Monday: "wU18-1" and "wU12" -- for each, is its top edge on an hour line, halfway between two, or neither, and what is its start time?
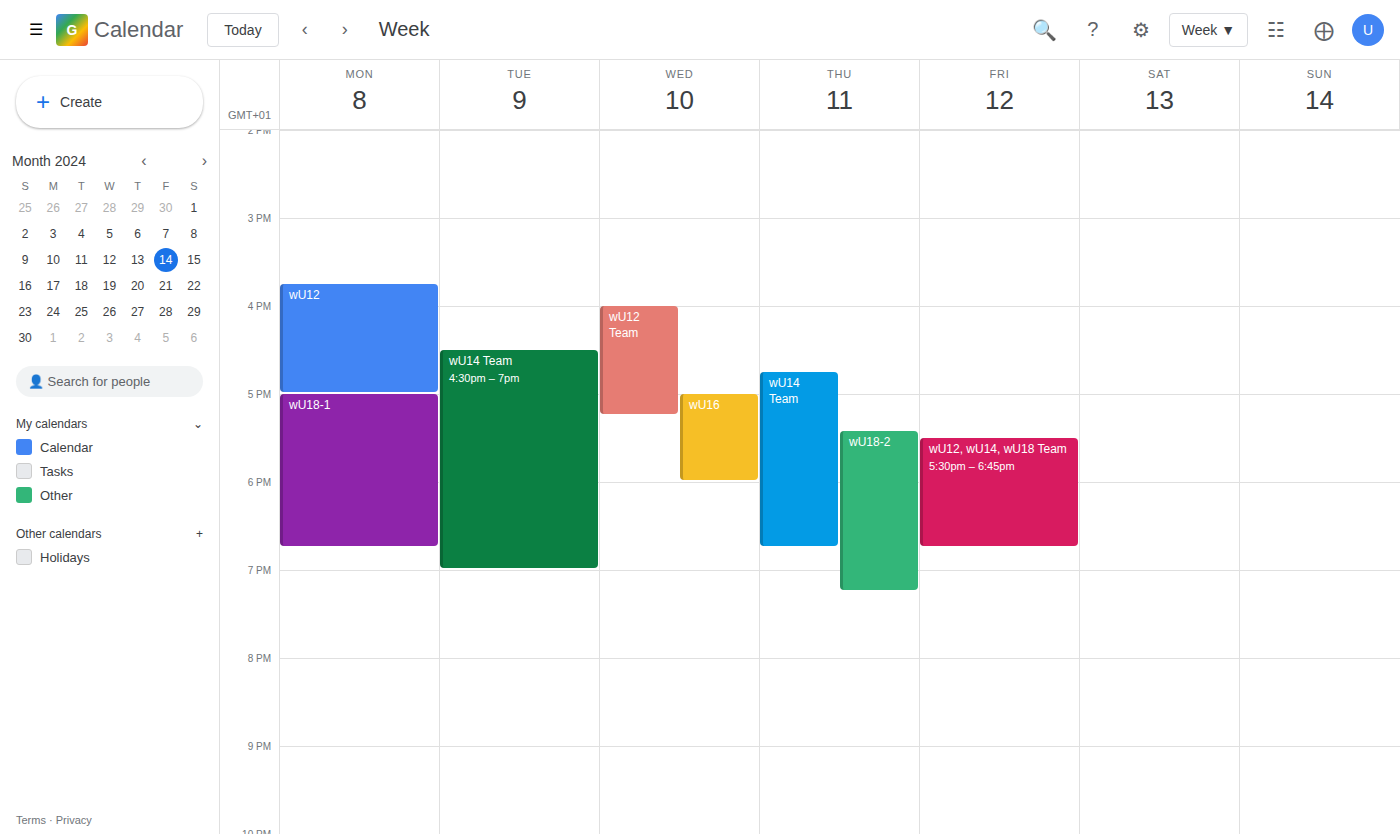
"wU18-1": 5:00 PM, exactly on the 5 PM line. "wU12": 3:45 PM, neither: three quarters of the way from the 3 PM line to the 4 PM line.